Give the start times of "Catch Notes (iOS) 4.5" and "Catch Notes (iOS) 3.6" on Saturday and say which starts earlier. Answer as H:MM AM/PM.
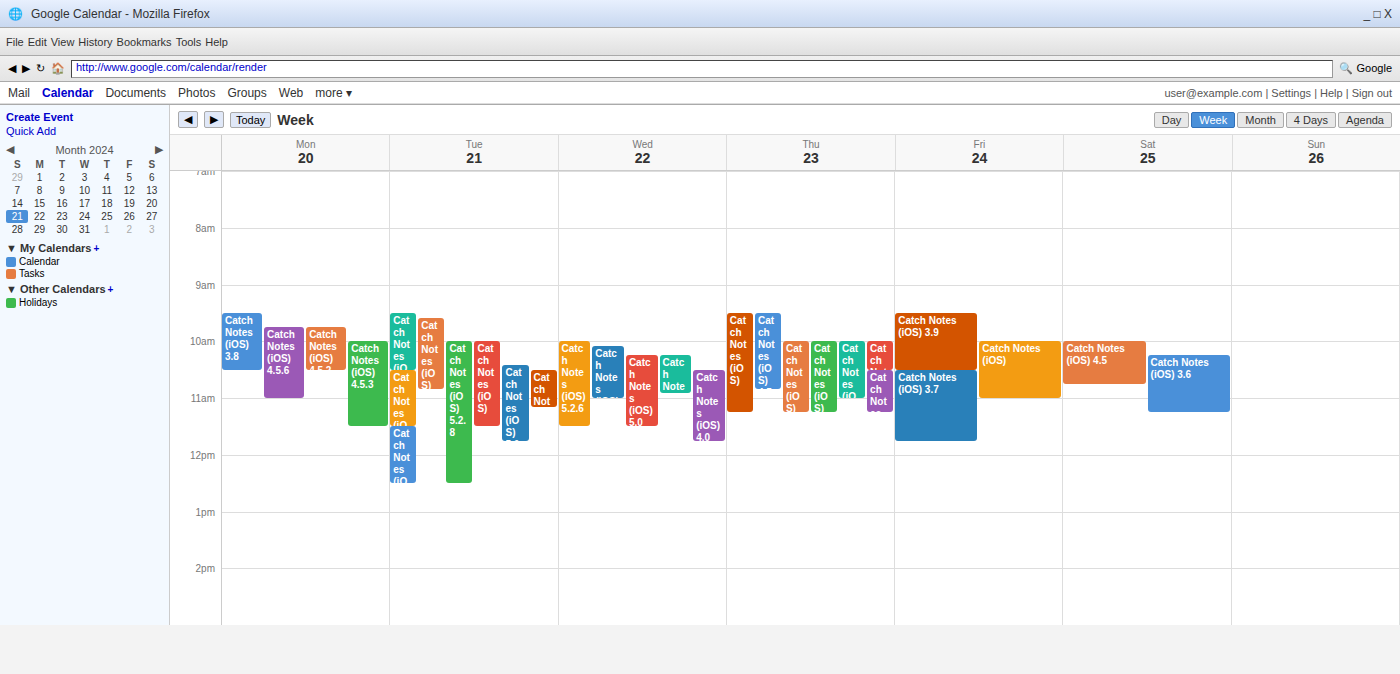
"Catch Notes (iOS) 4.5" 10:00 AM; "Catch Notes (iOS) 3.6" 10:15 AM.